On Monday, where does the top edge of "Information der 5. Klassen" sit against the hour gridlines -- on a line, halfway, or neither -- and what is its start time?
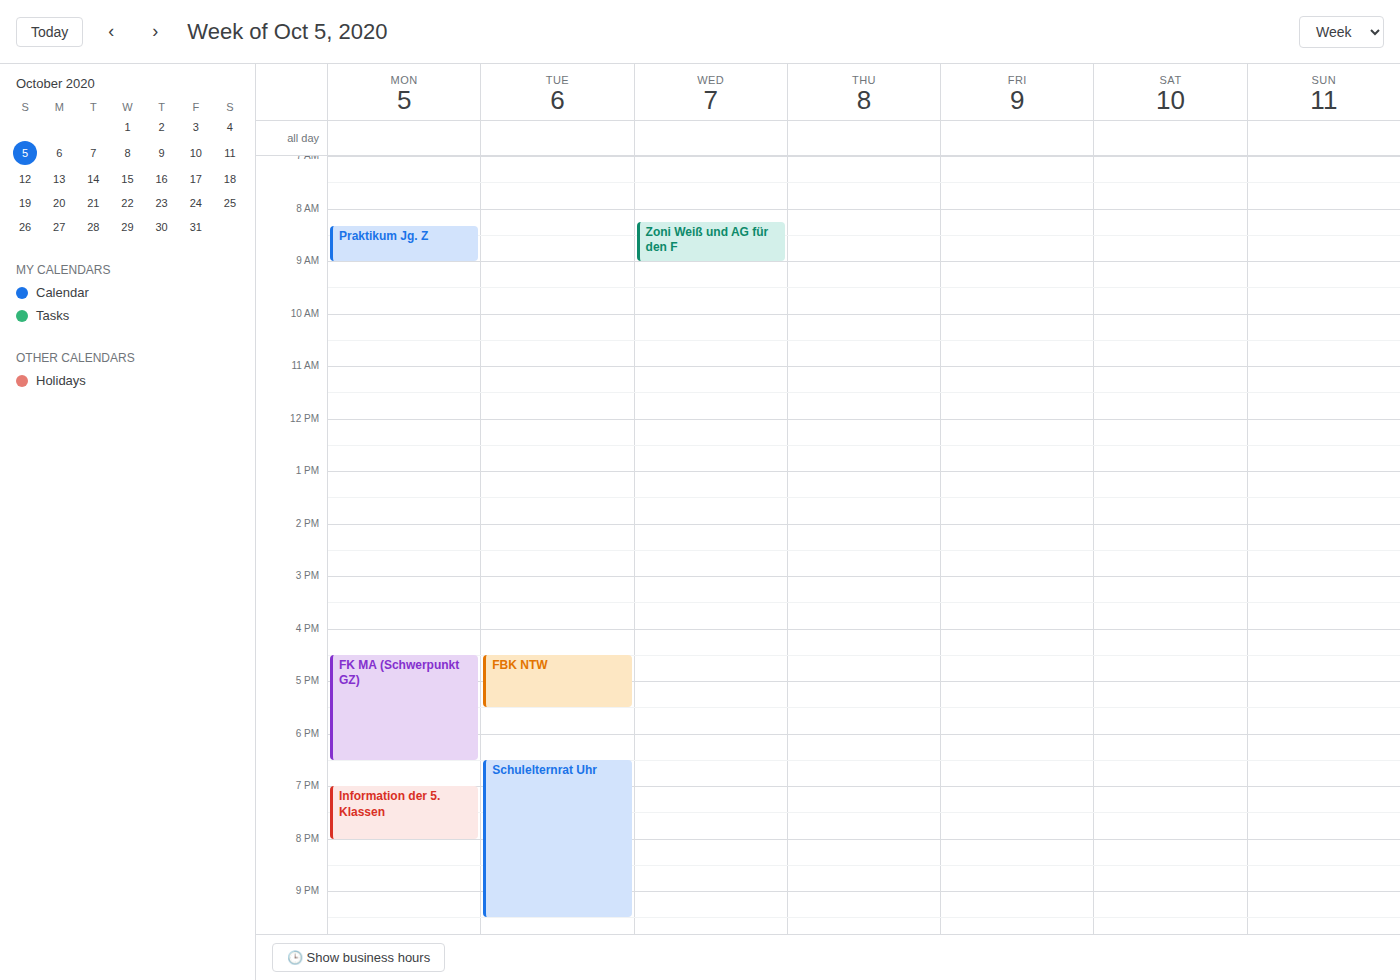
7:00 PM -- exactly on the 7 PM line.